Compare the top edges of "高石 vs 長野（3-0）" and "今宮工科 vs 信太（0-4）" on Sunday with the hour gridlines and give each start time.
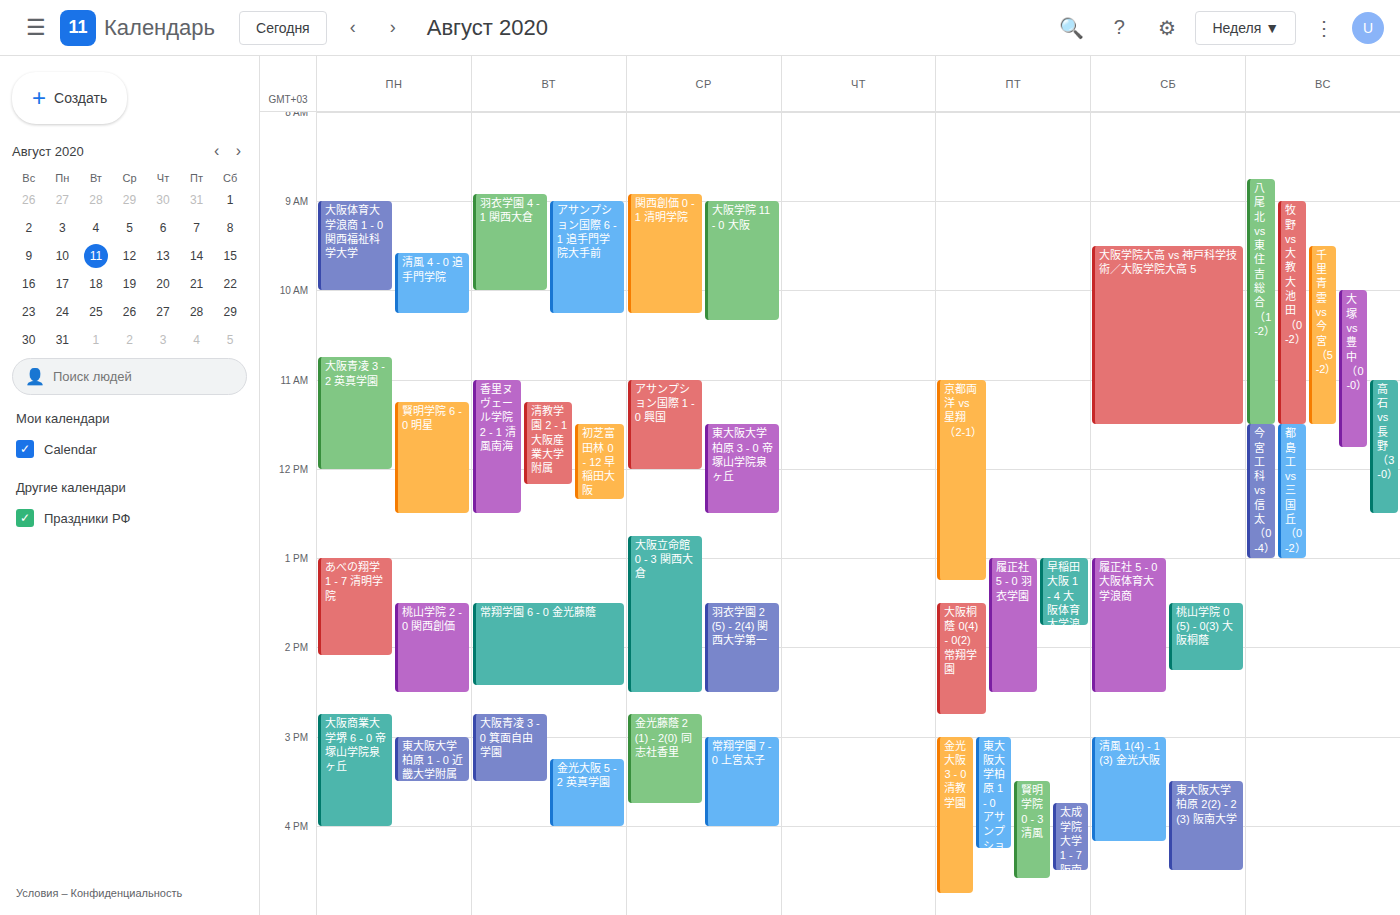
"高石 vs 長野（3-0）": 11:00 AM, exactly on the 11 AM line. "今宮工科 vs 信太（0-4）": 11:30 AM, halfway between the 11 AM and 12 PM lines.